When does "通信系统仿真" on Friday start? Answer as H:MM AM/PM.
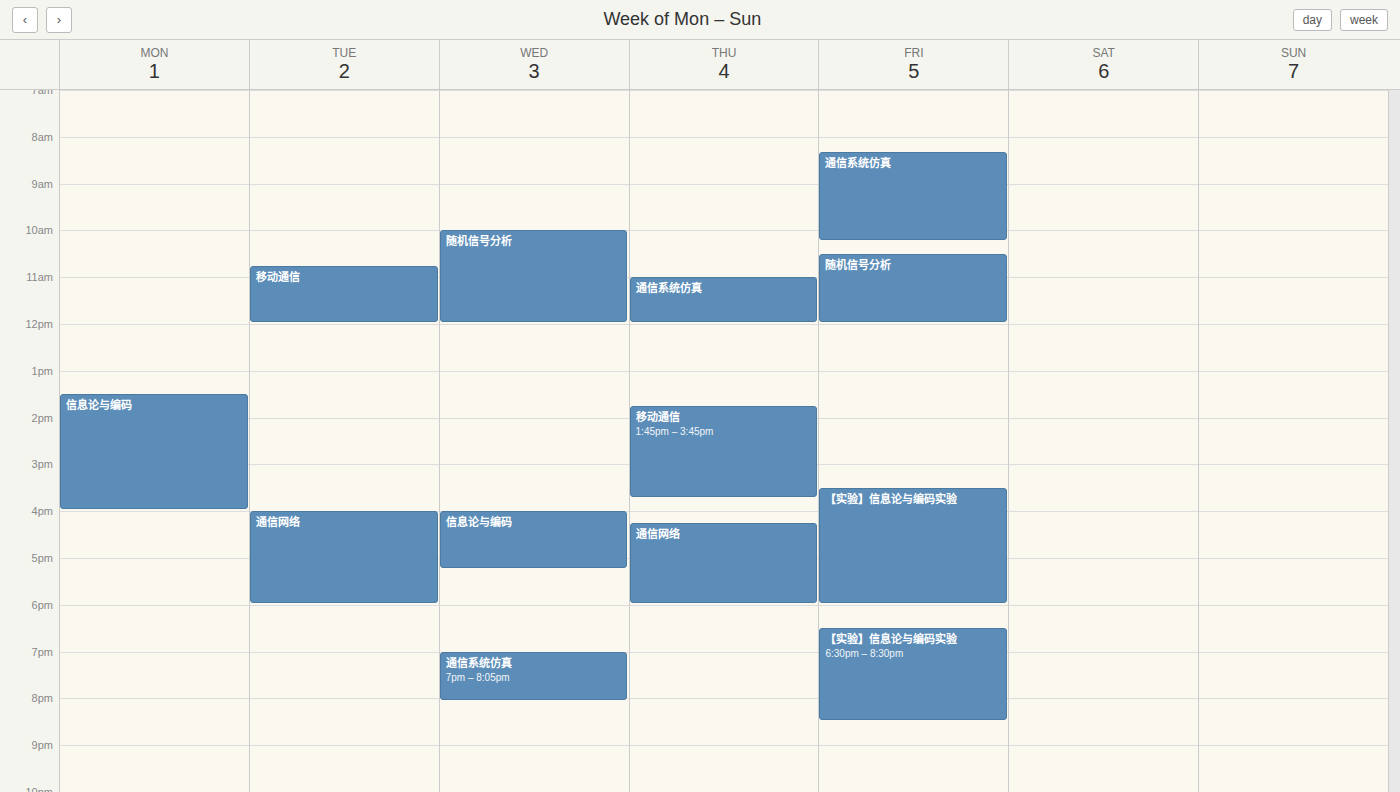
8:20 AM